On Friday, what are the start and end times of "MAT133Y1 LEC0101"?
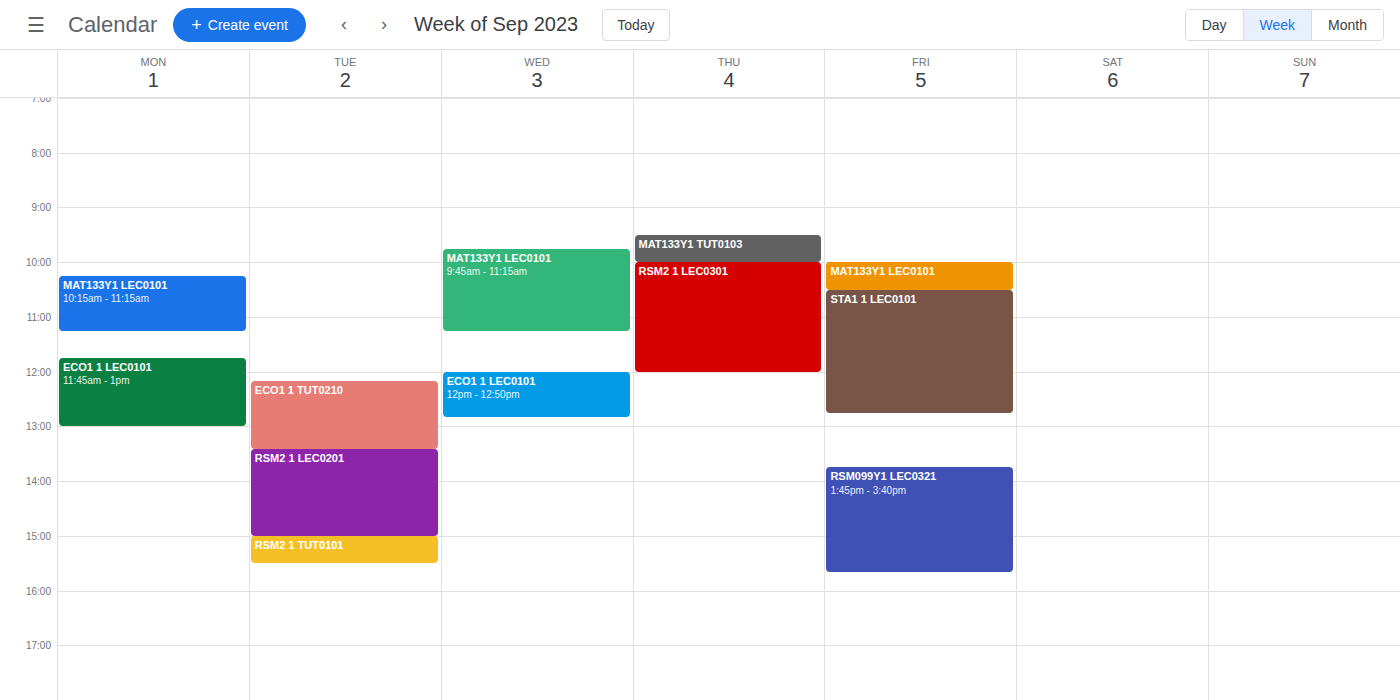
10:00 AM to 10:30 AM